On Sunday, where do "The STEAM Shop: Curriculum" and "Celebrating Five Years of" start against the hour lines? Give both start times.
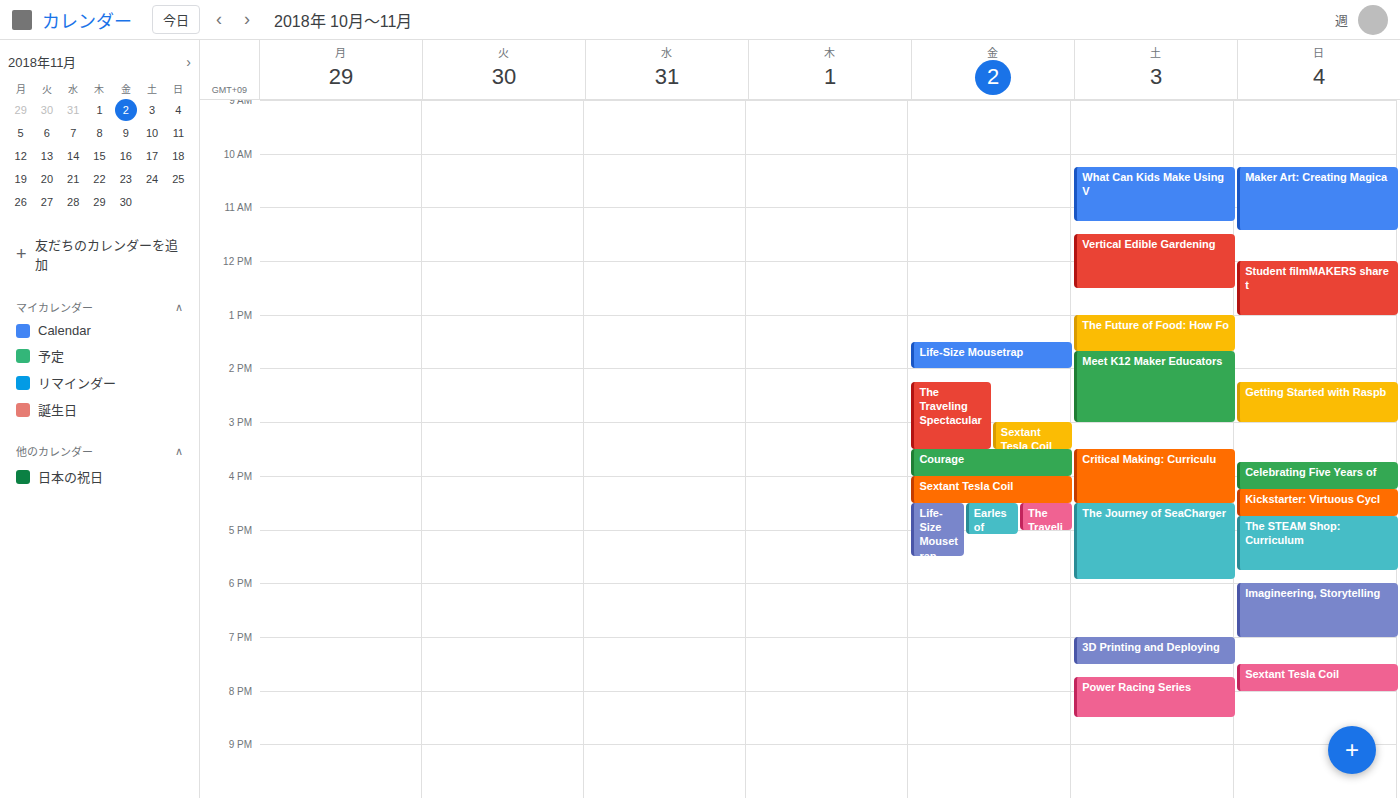
"The STEAM Shop: Curriculum": 4:45 PM, neither: three quarters of the way from the 4 PM line to the 5 PM line. "Celebrating Five Years of": 3:45 PM, neither: three quarters of the way from the 3 PM line to the 4 PM line.